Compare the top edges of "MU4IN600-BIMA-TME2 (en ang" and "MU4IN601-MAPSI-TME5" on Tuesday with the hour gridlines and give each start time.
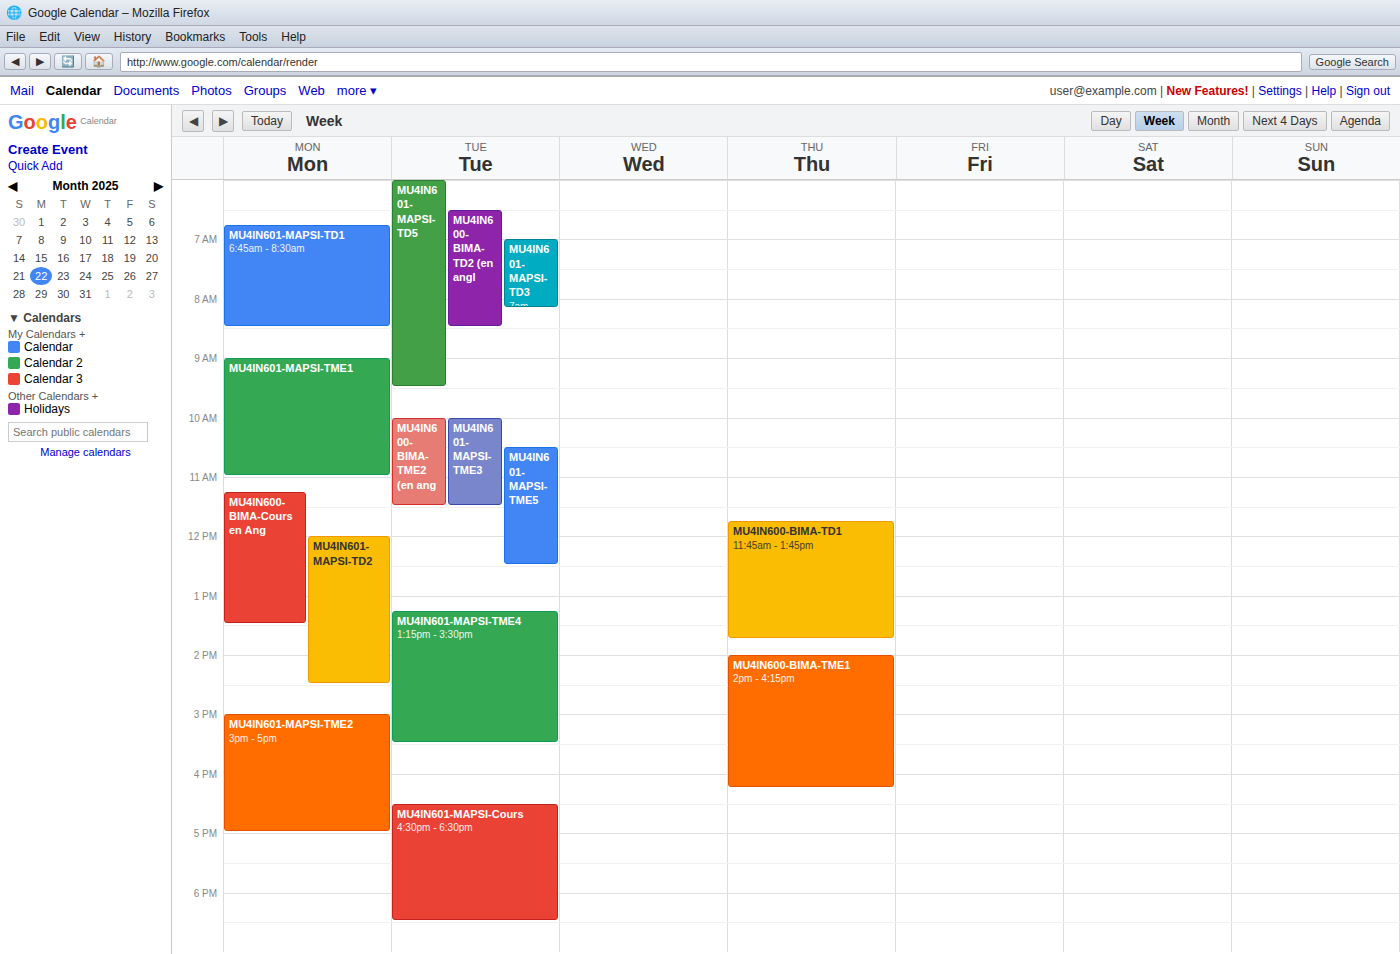
"MU4IN600-BIMA-TME2 (en ang": 10:00, exactly on the 10:00 line. "MU4IN601-MAPSI-TME5": 10:30, halfway between the 10:00 and 11:00 lines.